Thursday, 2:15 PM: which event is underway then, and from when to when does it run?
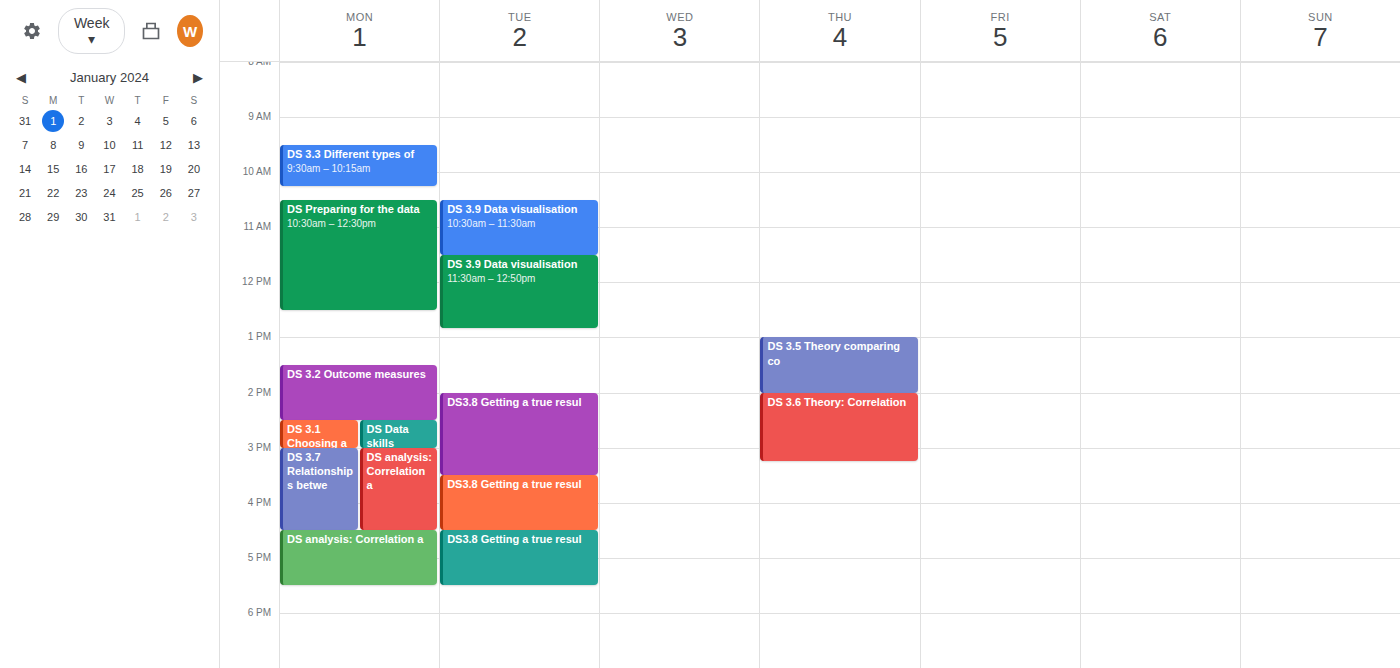
"DS 3.6 Theory: Correlation", 2:00 PM to 3:15 PM